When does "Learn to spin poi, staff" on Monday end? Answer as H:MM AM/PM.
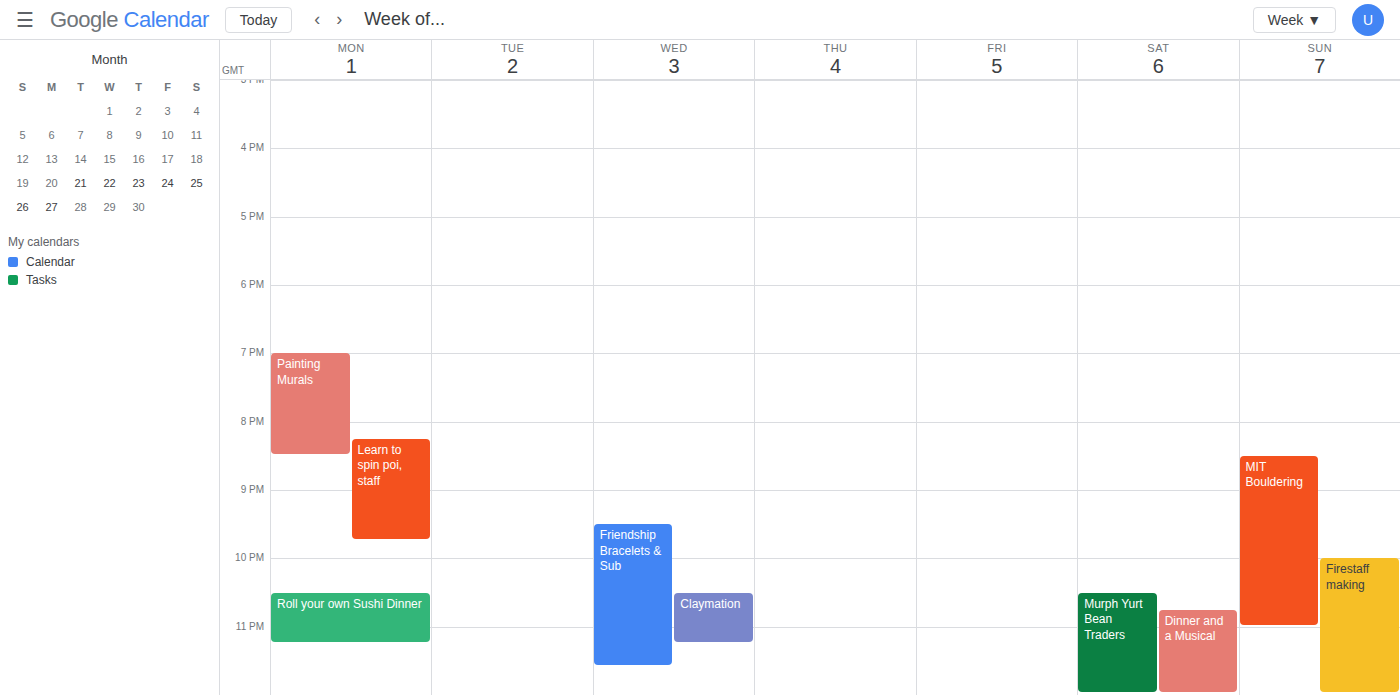
9:45 PM